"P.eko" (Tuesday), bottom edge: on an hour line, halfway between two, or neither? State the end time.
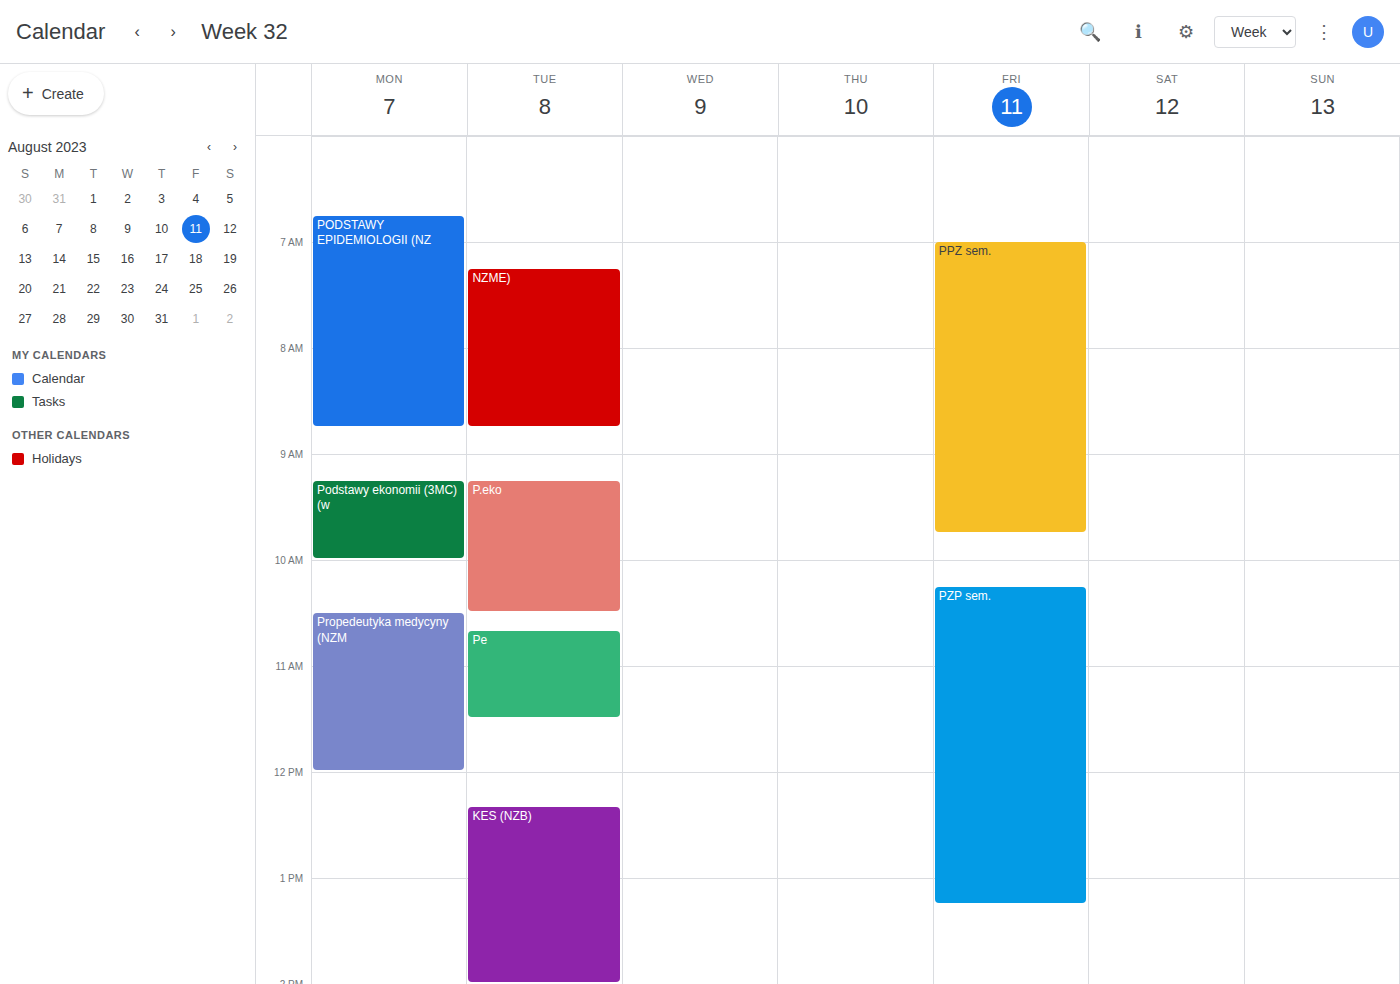
10:30 AM -- halfway between the 10 AM and 11 AM lines.